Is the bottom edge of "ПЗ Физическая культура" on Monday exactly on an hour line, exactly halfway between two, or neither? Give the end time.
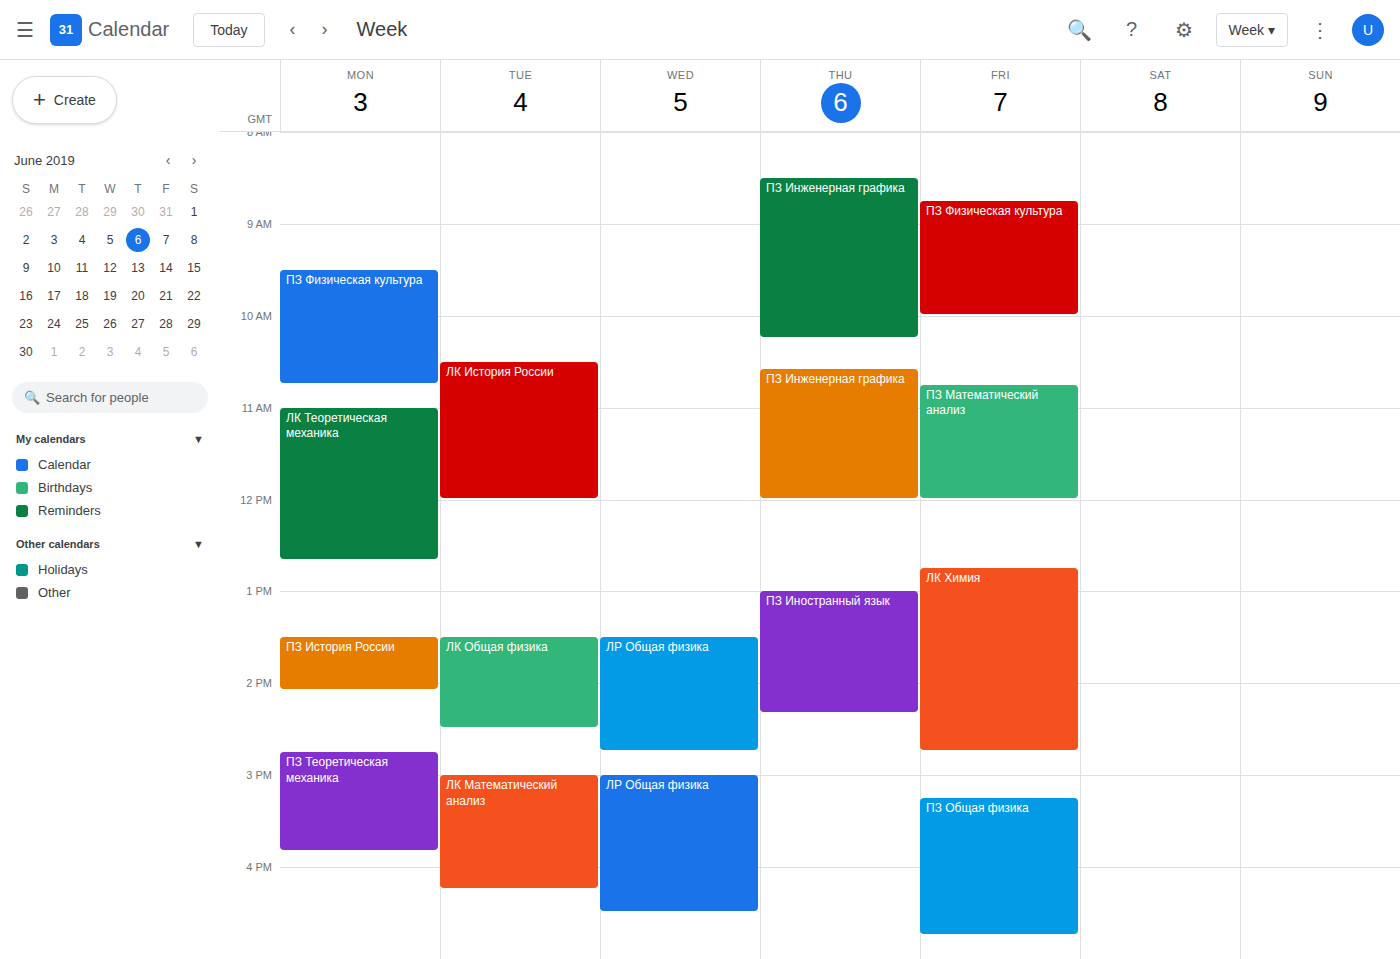
10:45 AM -- neither: three quarters of the way from the 10 AM line to the 11 AM line.